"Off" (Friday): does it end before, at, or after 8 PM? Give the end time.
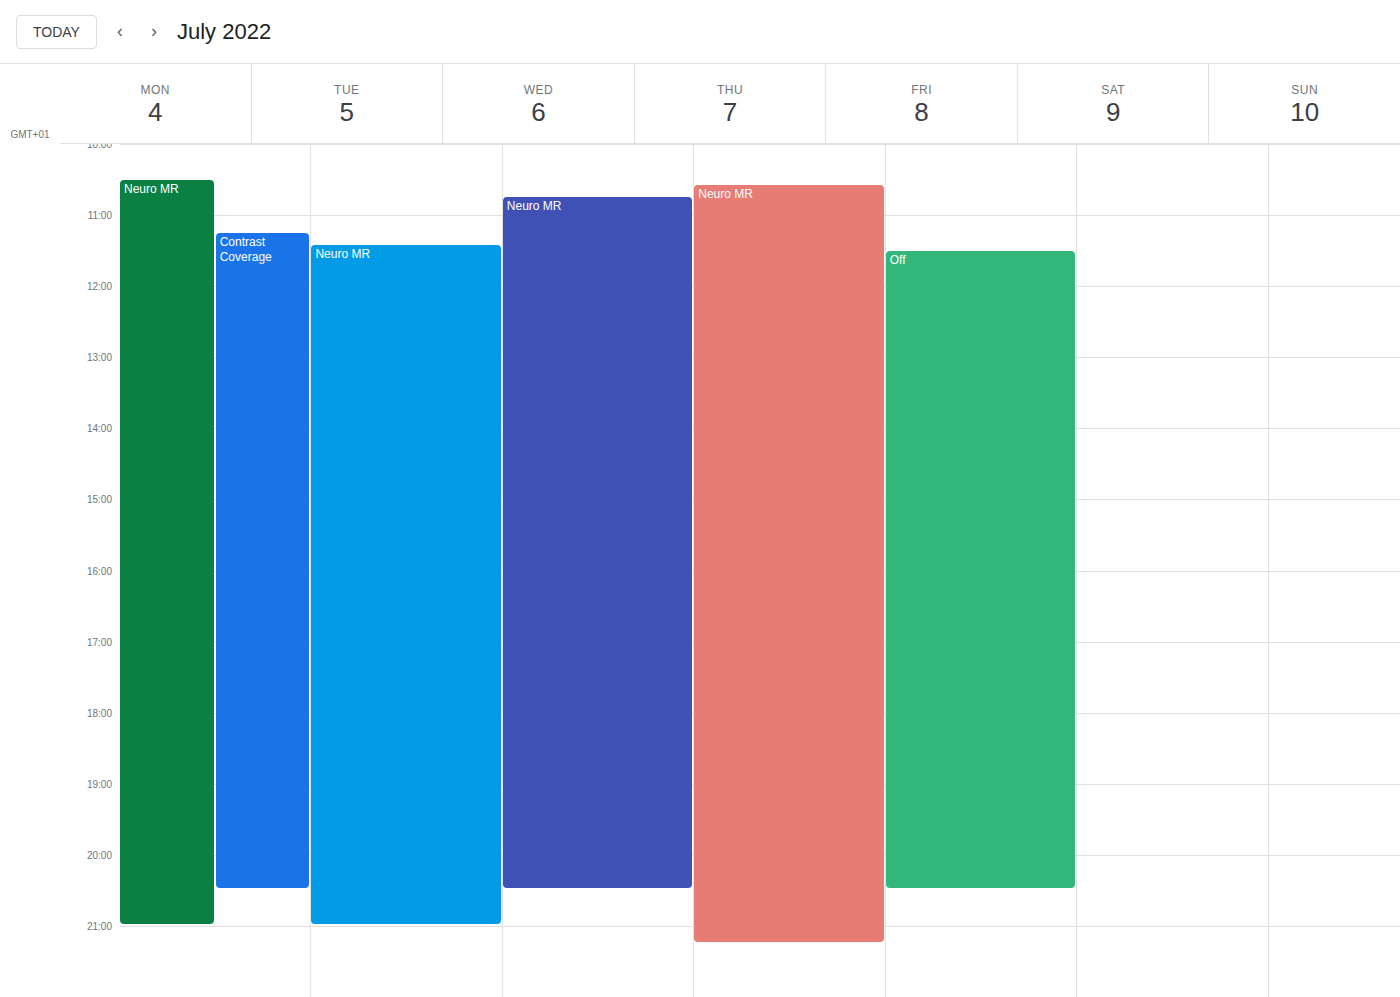
8:30 PM -- after 8 PM, 30 minutes below the 8 PM line.